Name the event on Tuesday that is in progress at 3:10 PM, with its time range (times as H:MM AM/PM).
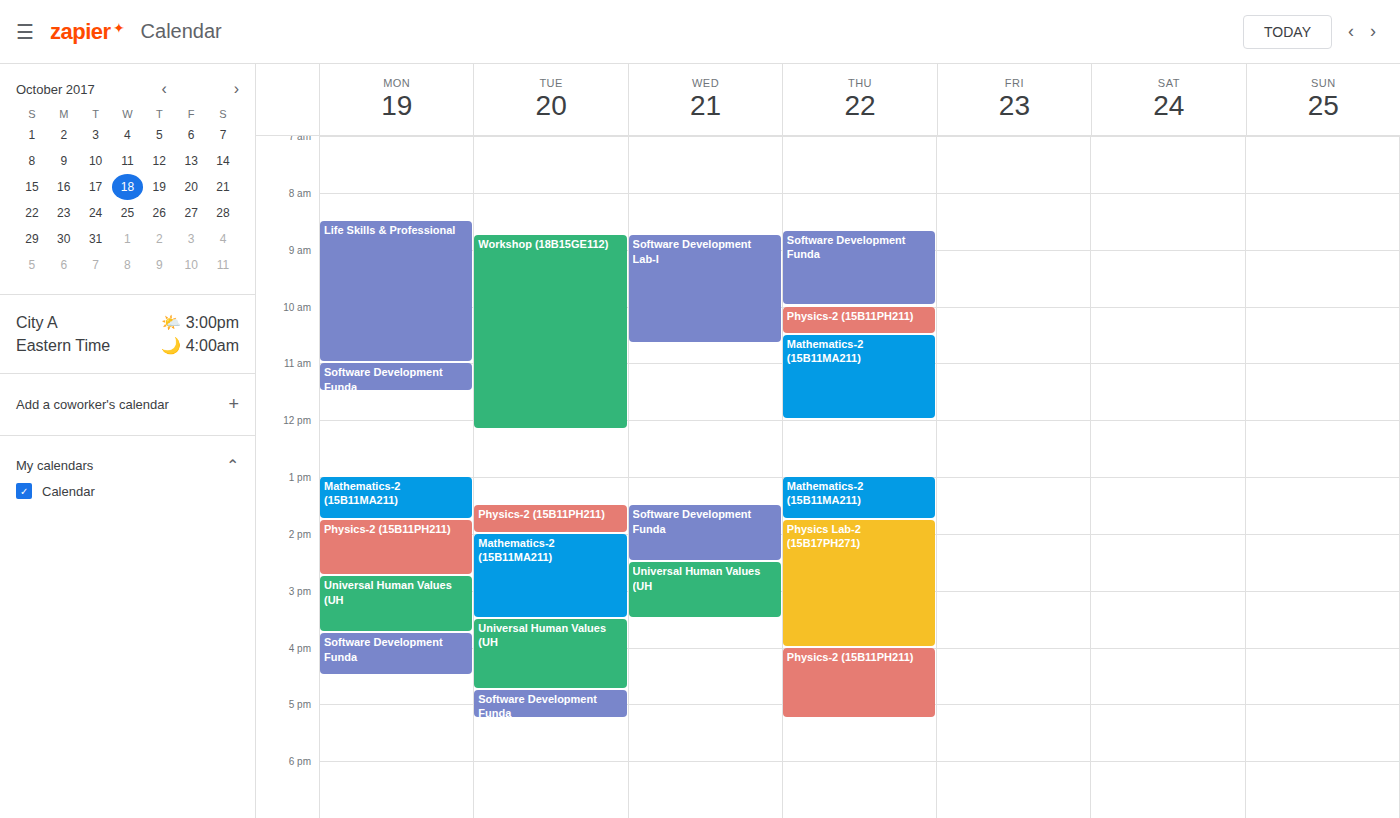
"Mathematics-2 (15B11MA211)", 2:00 PM to 3:30 PM